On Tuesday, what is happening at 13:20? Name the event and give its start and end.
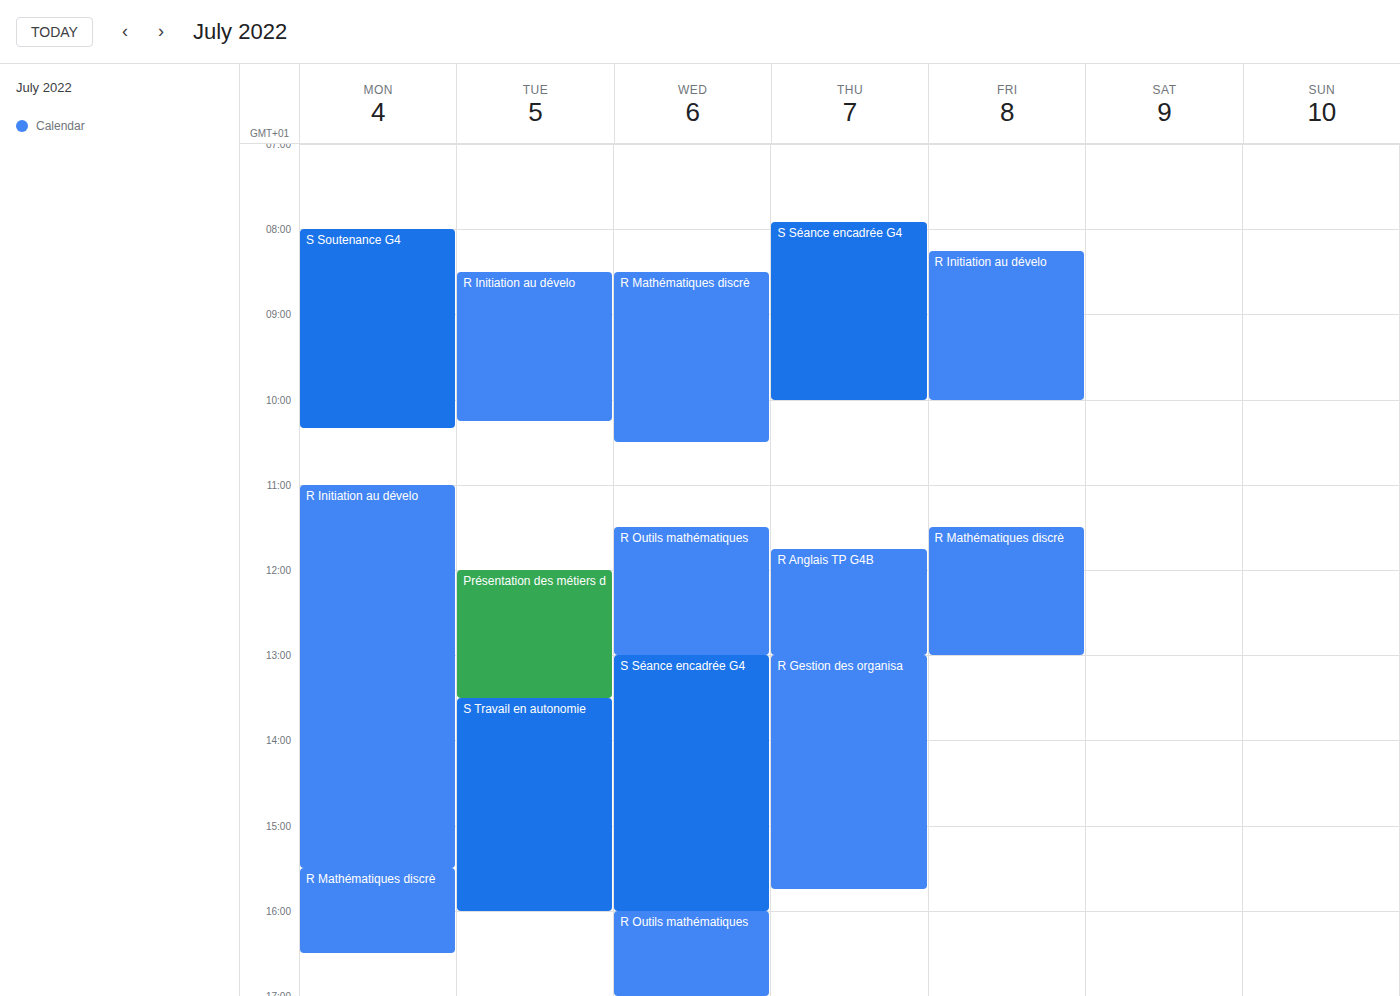
"Présentation des métiers d", 12:00 to 13:30